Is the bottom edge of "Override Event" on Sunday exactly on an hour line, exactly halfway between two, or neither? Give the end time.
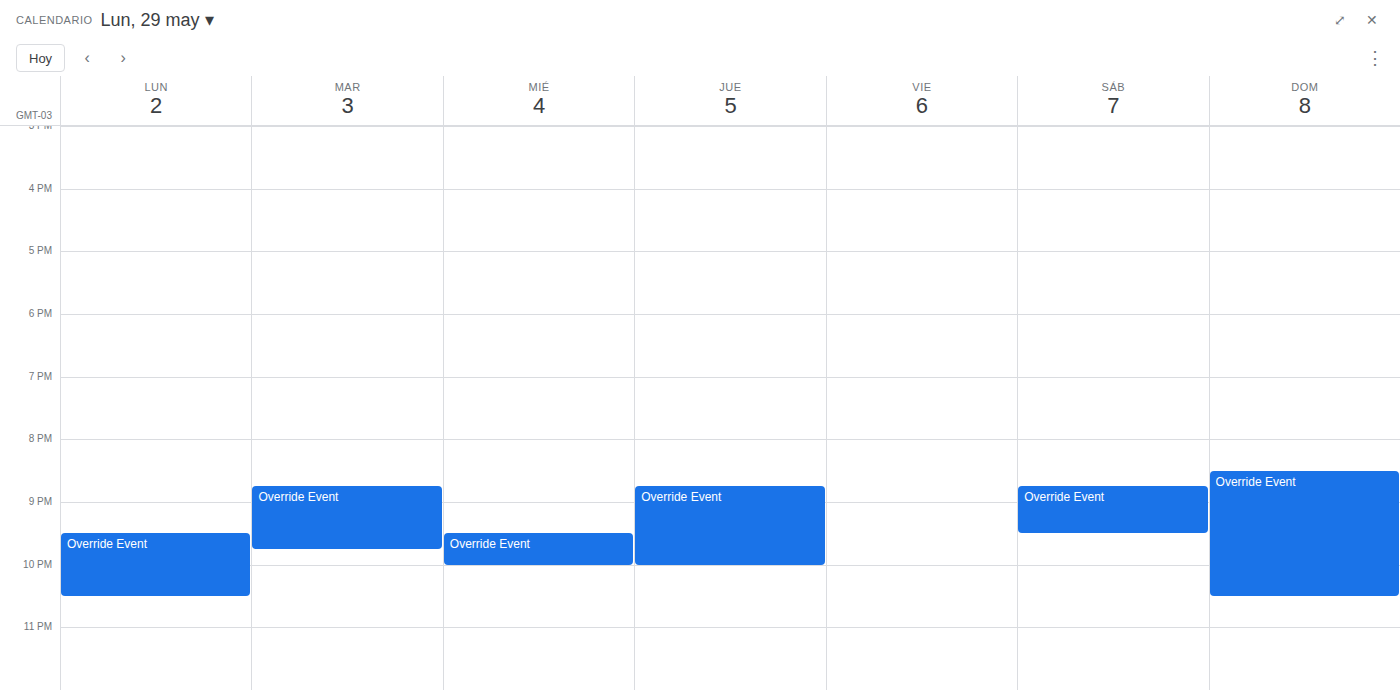
10:30 PM -- halfway between the 10 PM and 11 PM lines.